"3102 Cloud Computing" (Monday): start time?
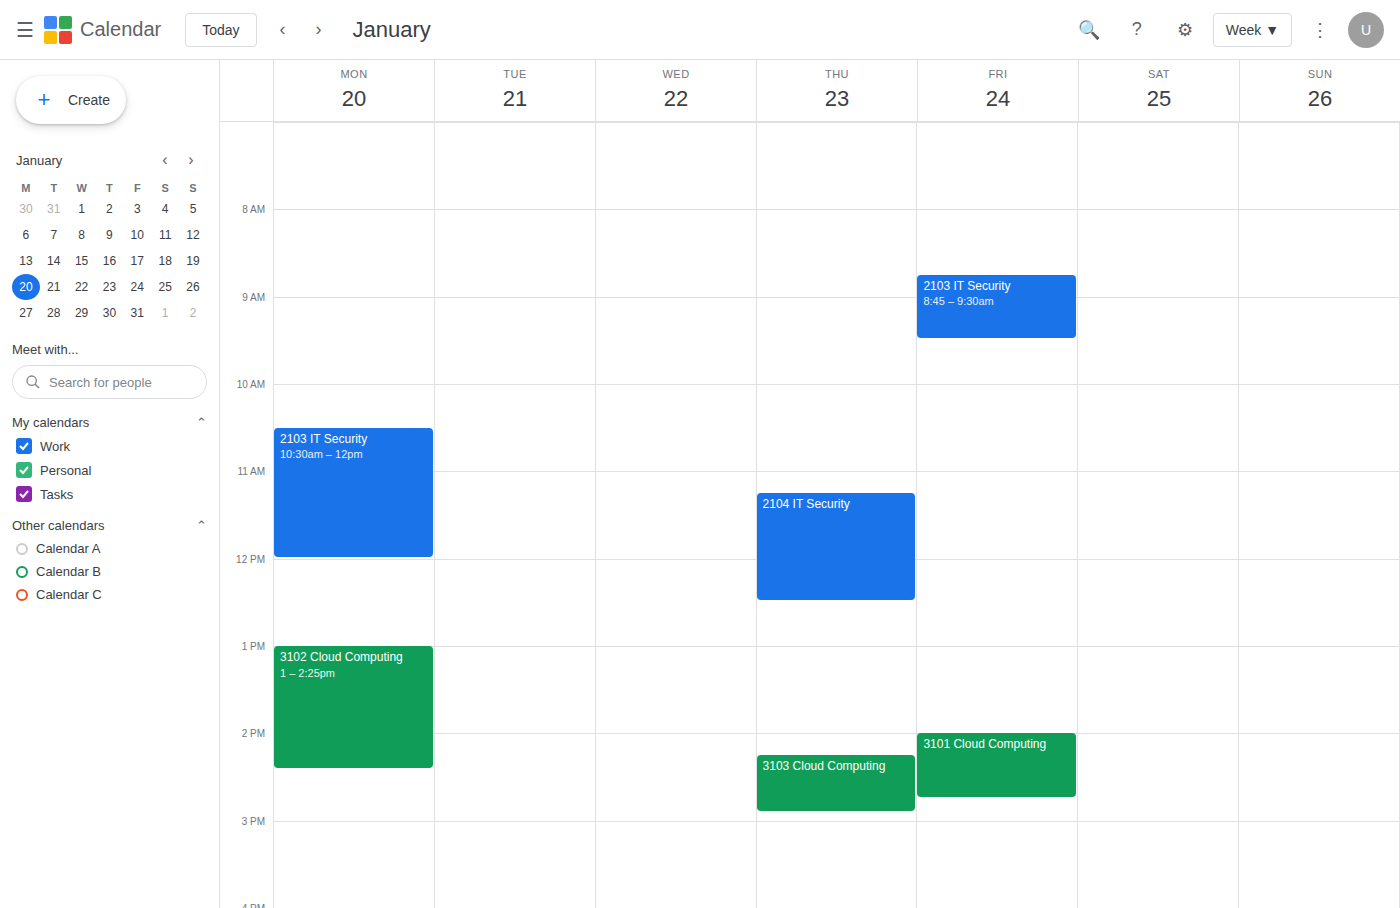
1:00 PM